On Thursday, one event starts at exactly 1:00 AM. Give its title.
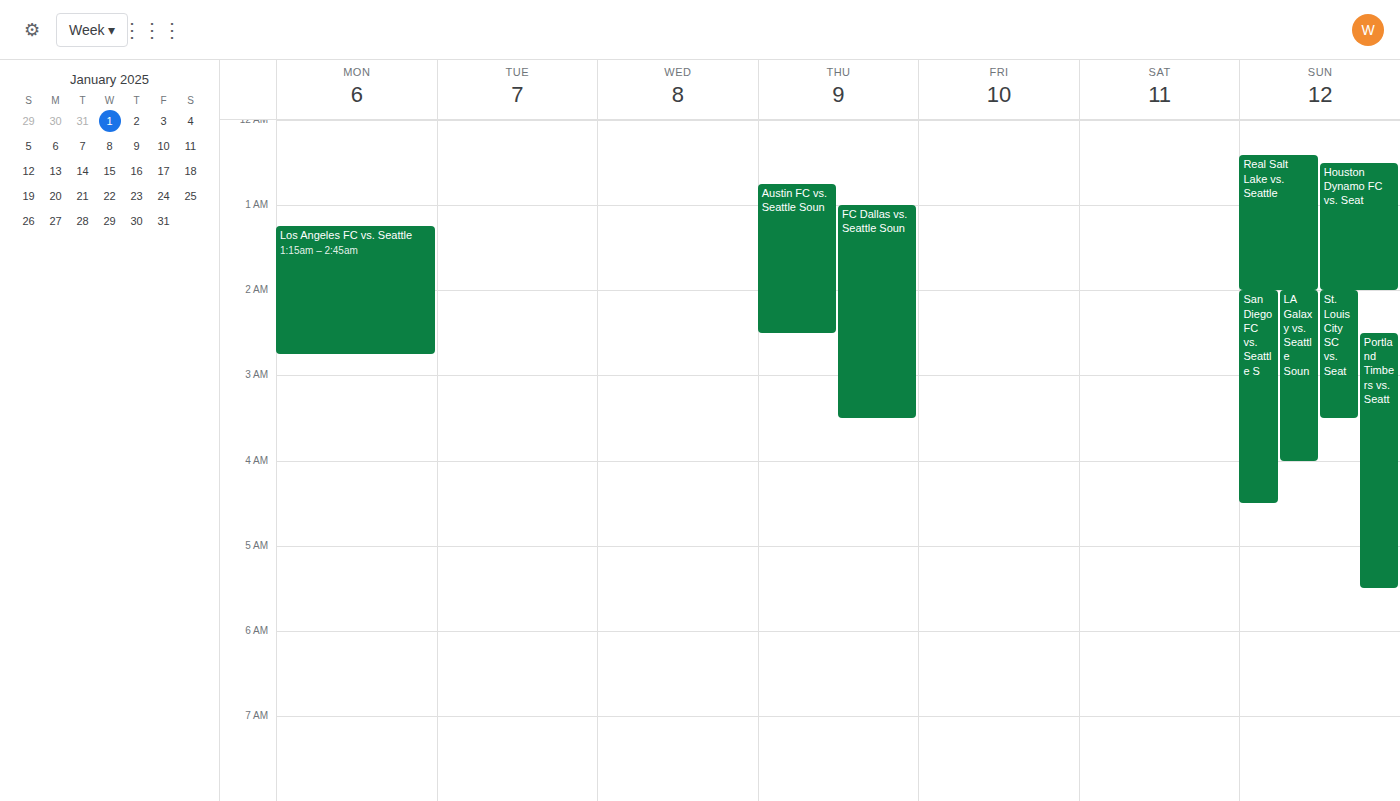
"FC Dallas vs. Seattle Soun"